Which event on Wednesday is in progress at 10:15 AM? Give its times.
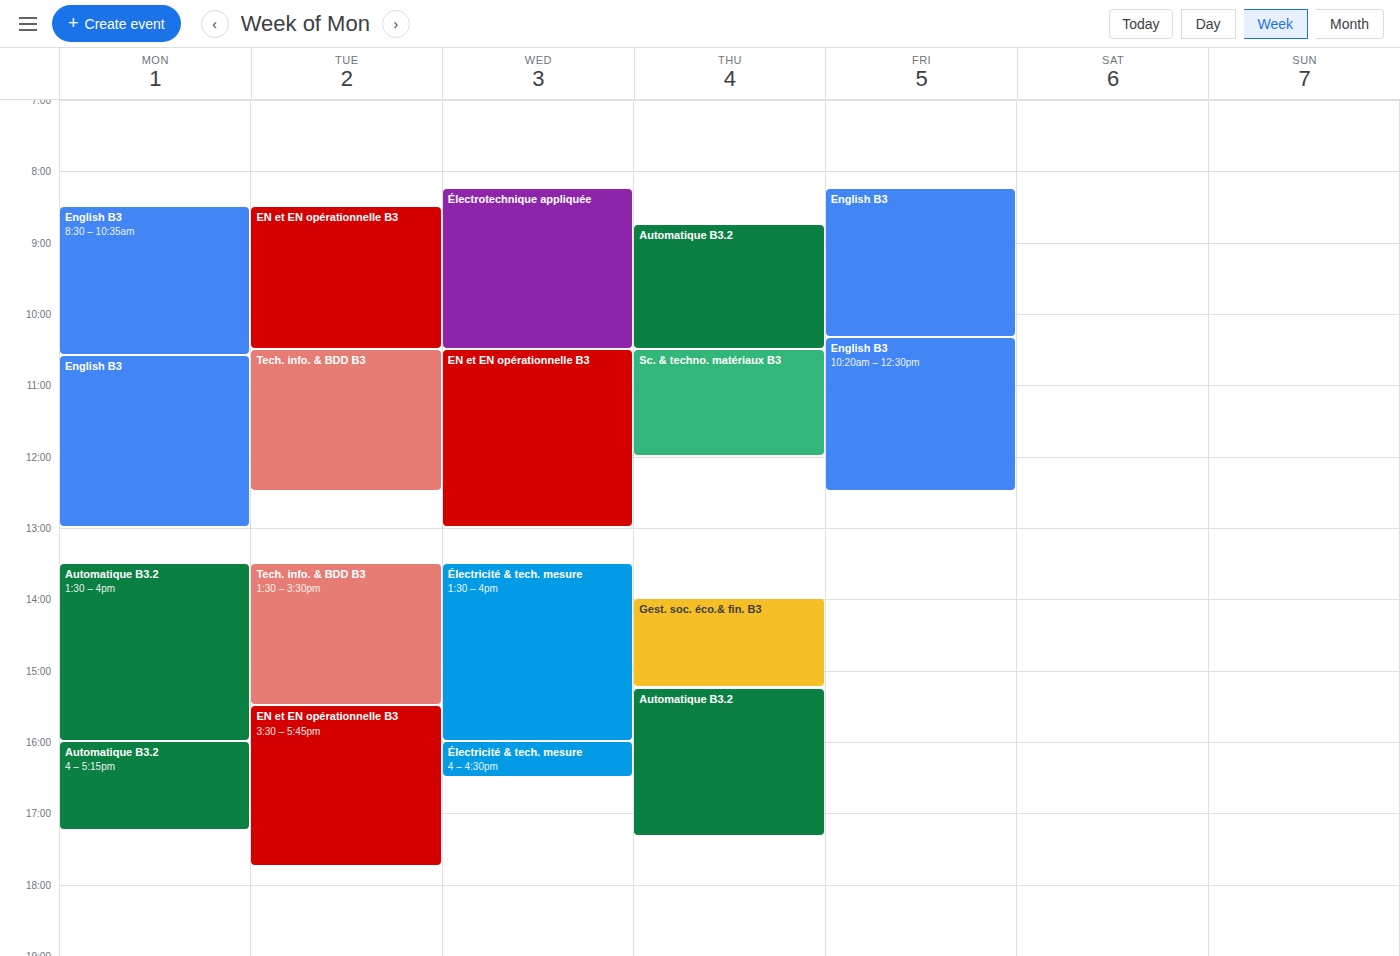
"Électrotechnique appliquée", 8:15 AM to 10:30 AM